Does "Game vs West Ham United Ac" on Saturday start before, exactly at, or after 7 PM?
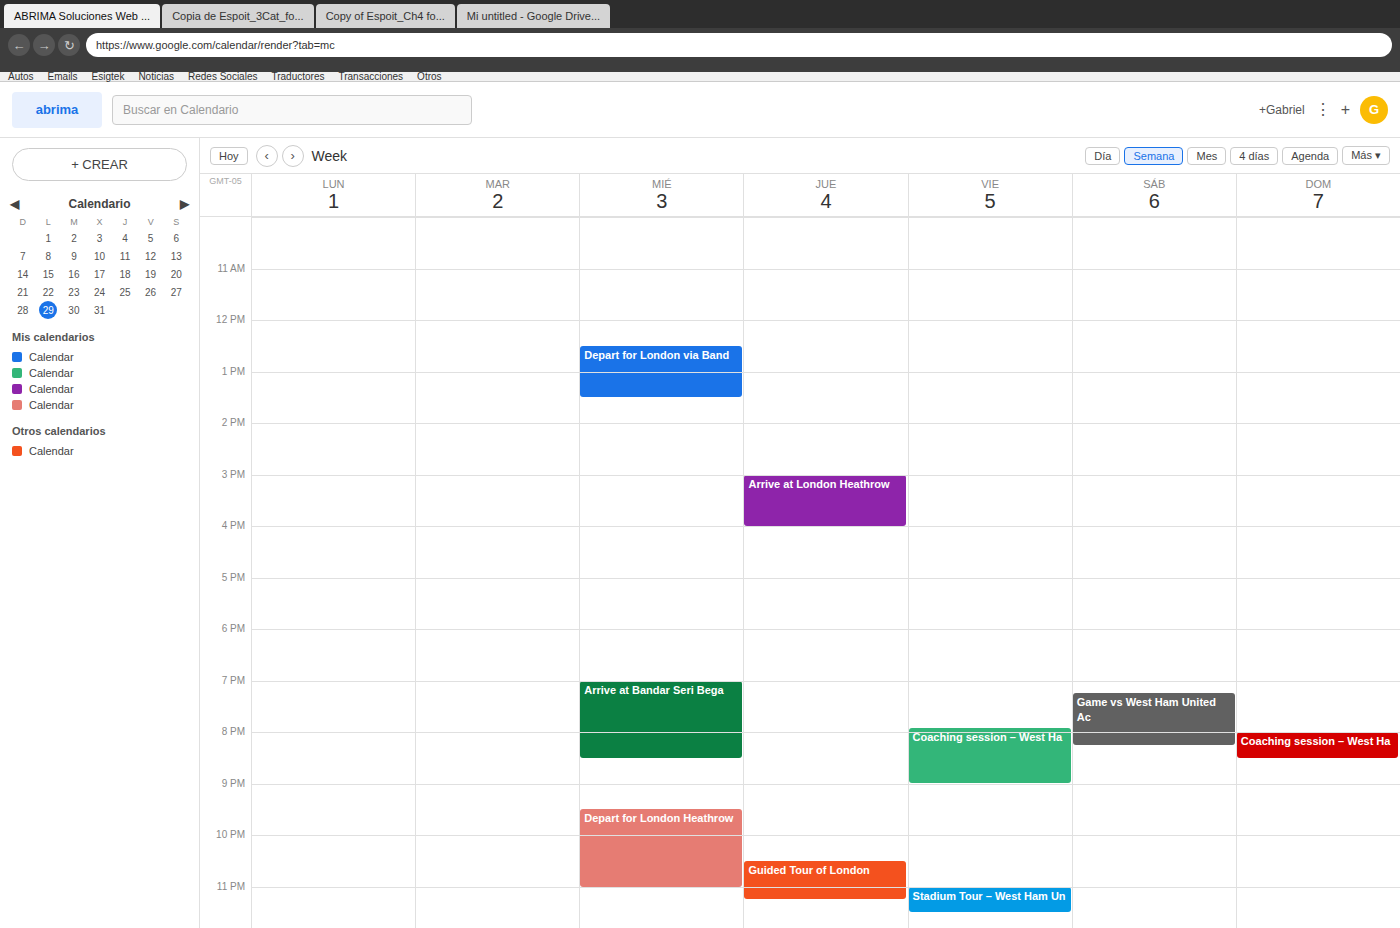
7:15 PM -- after 7 PM, 15 minutes below the 7 PM line.